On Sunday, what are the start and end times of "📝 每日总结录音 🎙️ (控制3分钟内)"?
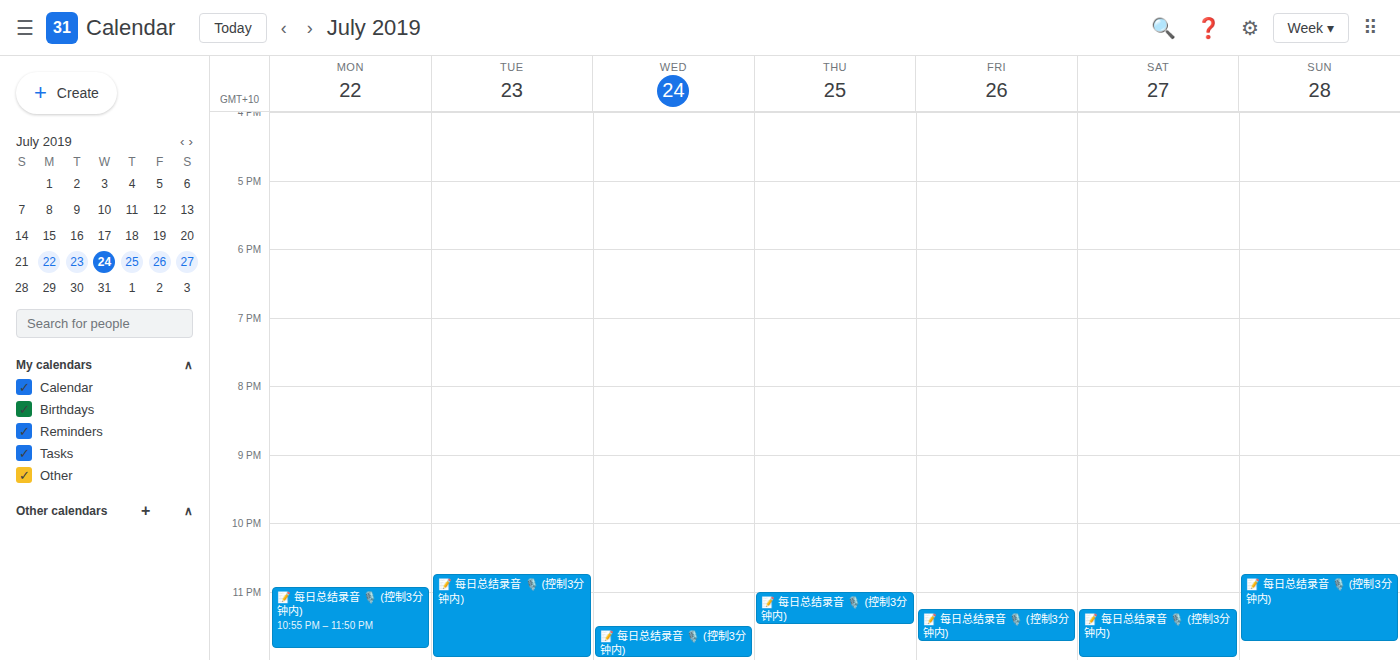
10:45 PM to 11:45 PM